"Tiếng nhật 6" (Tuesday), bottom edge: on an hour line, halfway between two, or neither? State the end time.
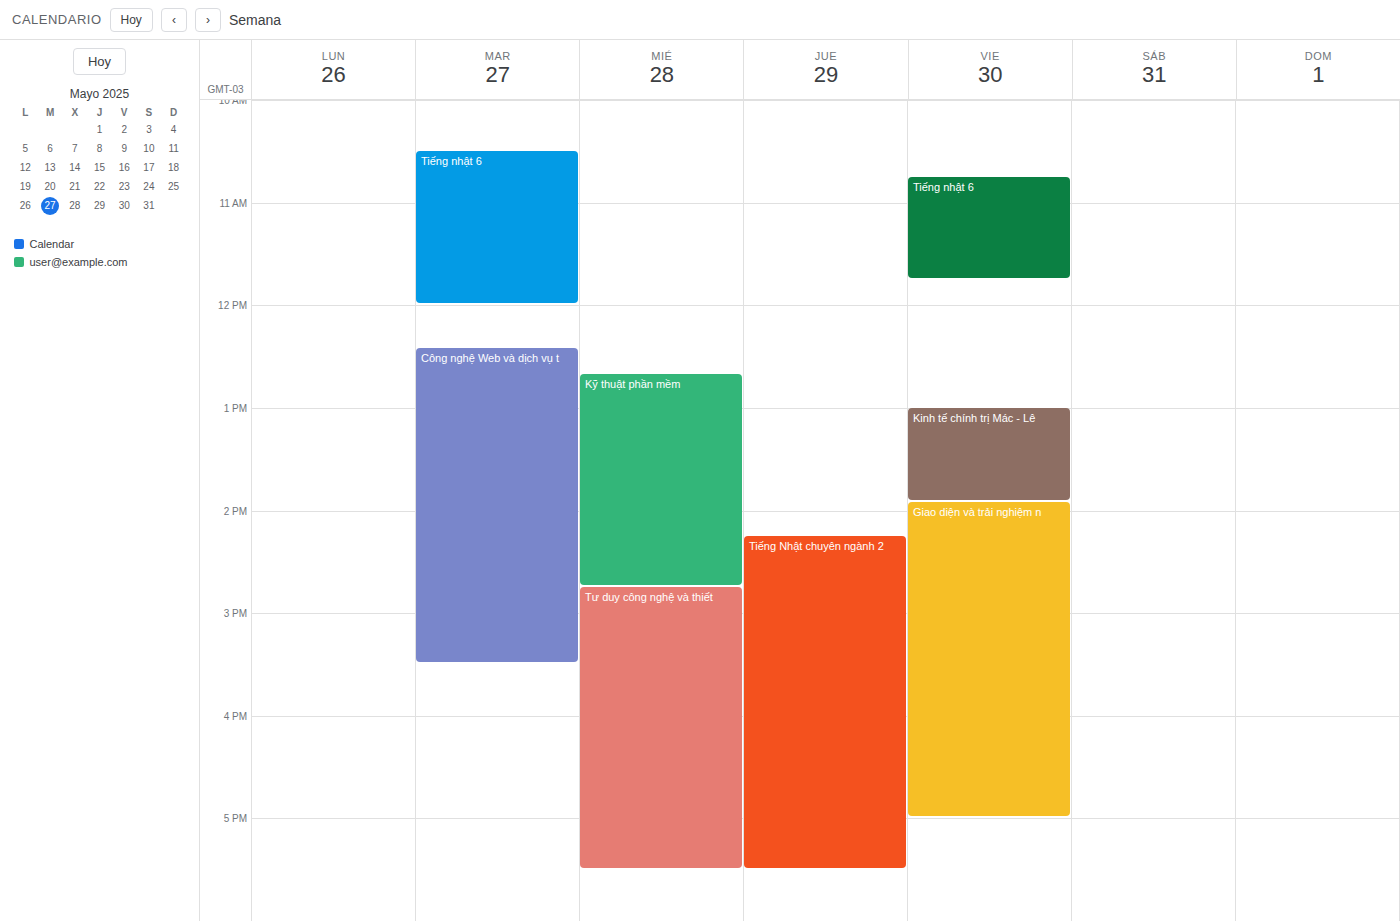
12:00 PM -- exactly on the 12 PM line.